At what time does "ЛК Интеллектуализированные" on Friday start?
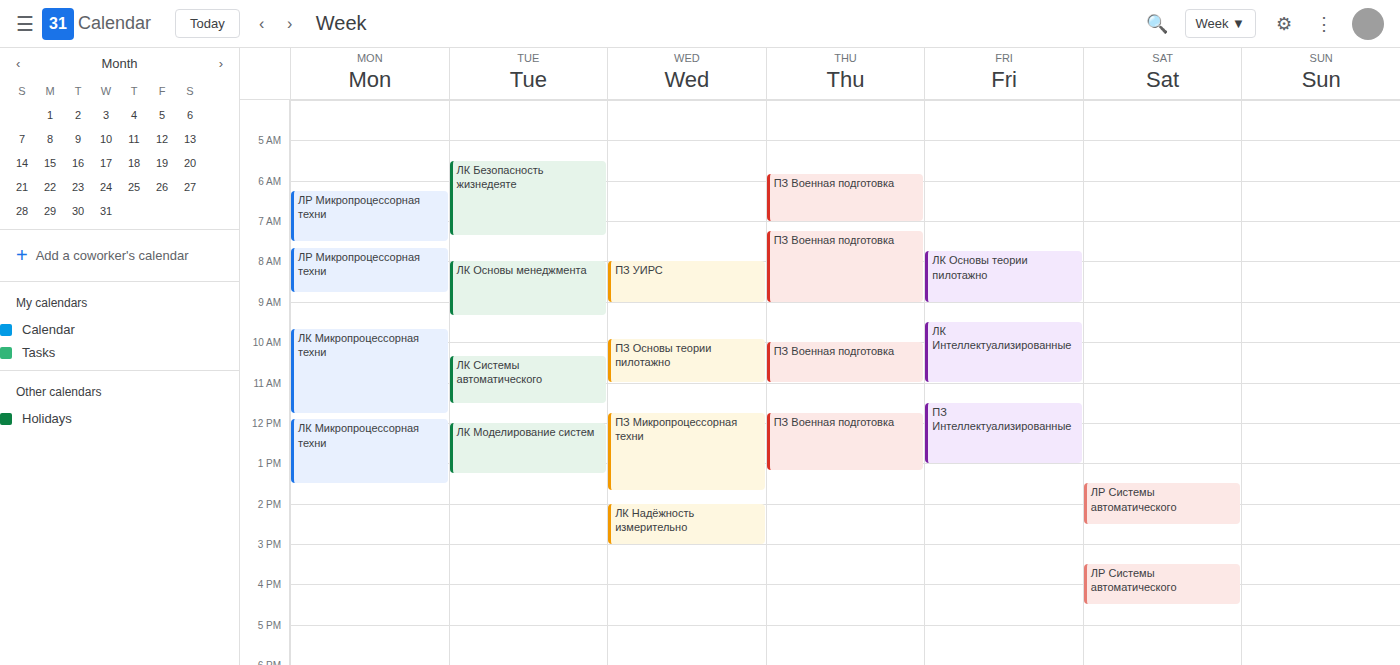
9:30 AM